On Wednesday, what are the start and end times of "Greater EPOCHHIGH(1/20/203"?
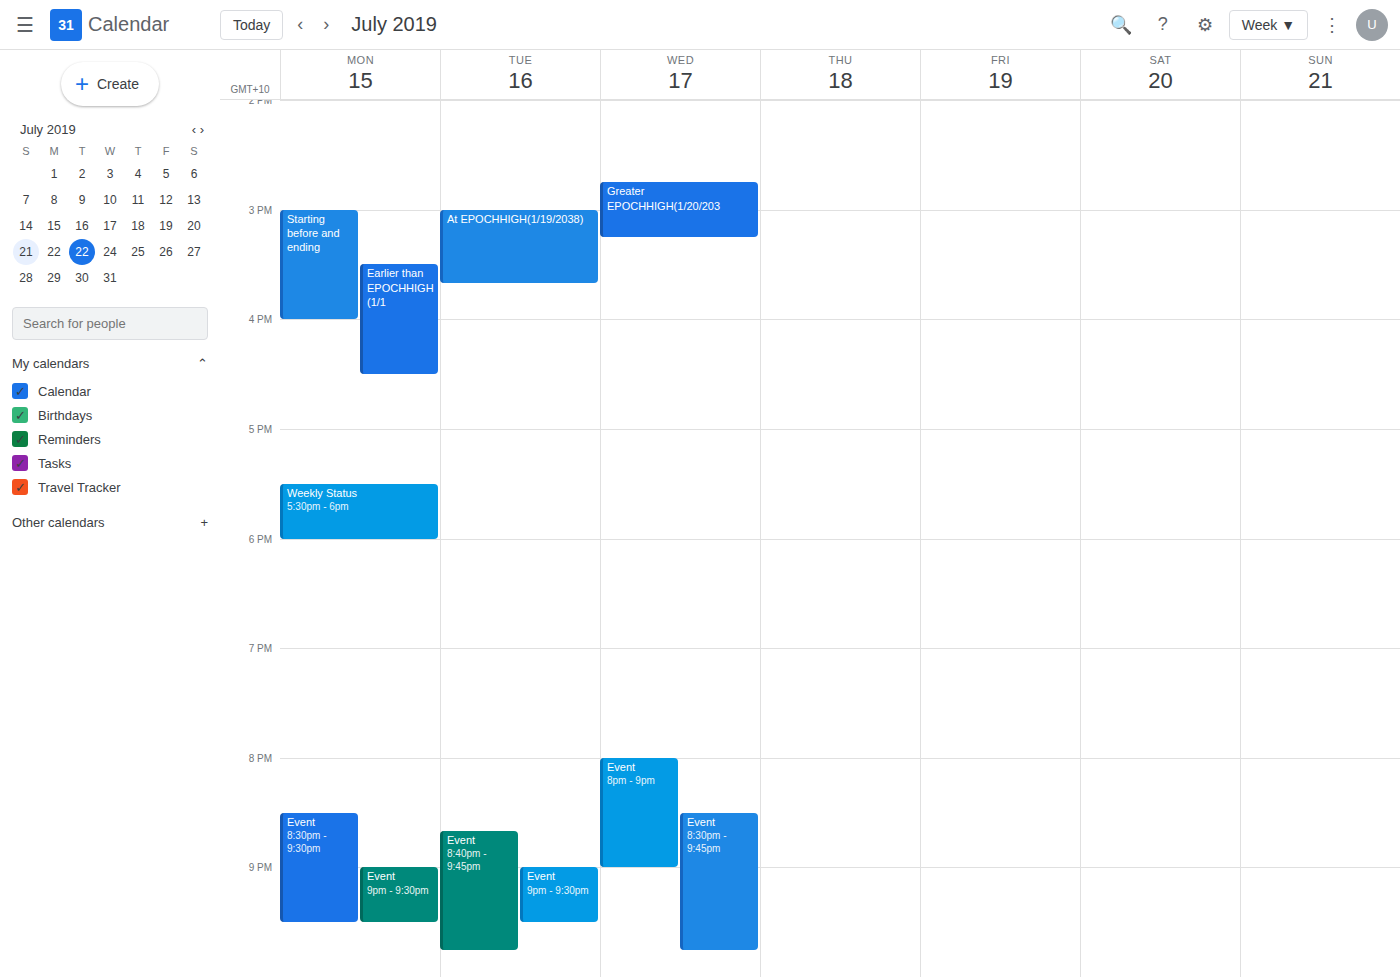
2:45 PM to 3:15 PM